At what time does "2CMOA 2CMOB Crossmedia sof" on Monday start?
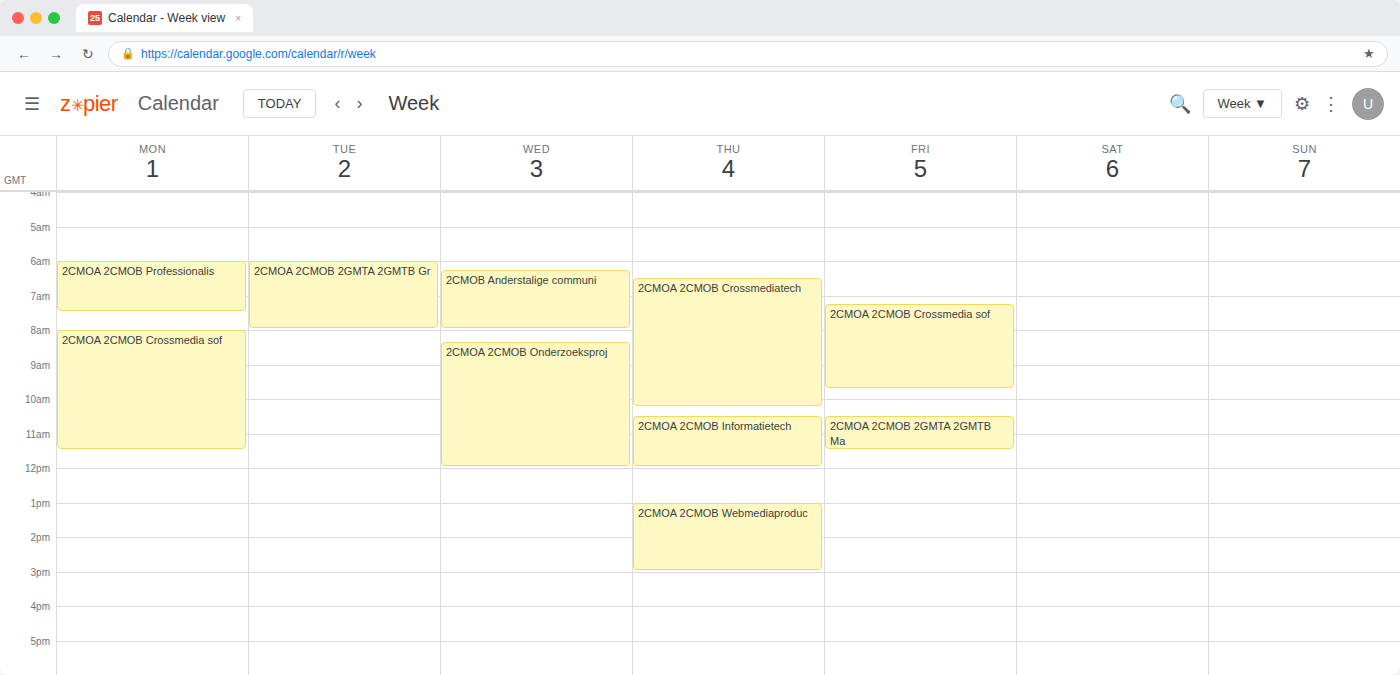
08:00